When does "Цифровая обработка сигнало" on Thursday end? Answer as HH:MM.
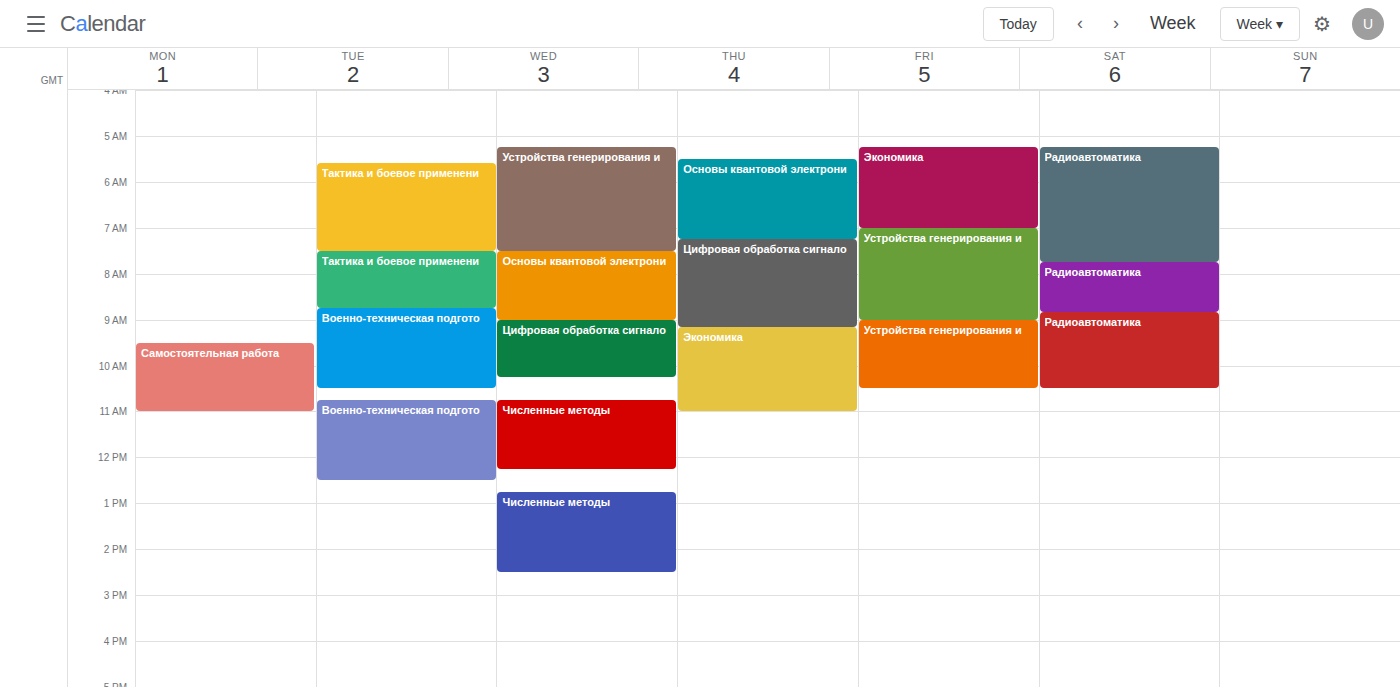
09:10